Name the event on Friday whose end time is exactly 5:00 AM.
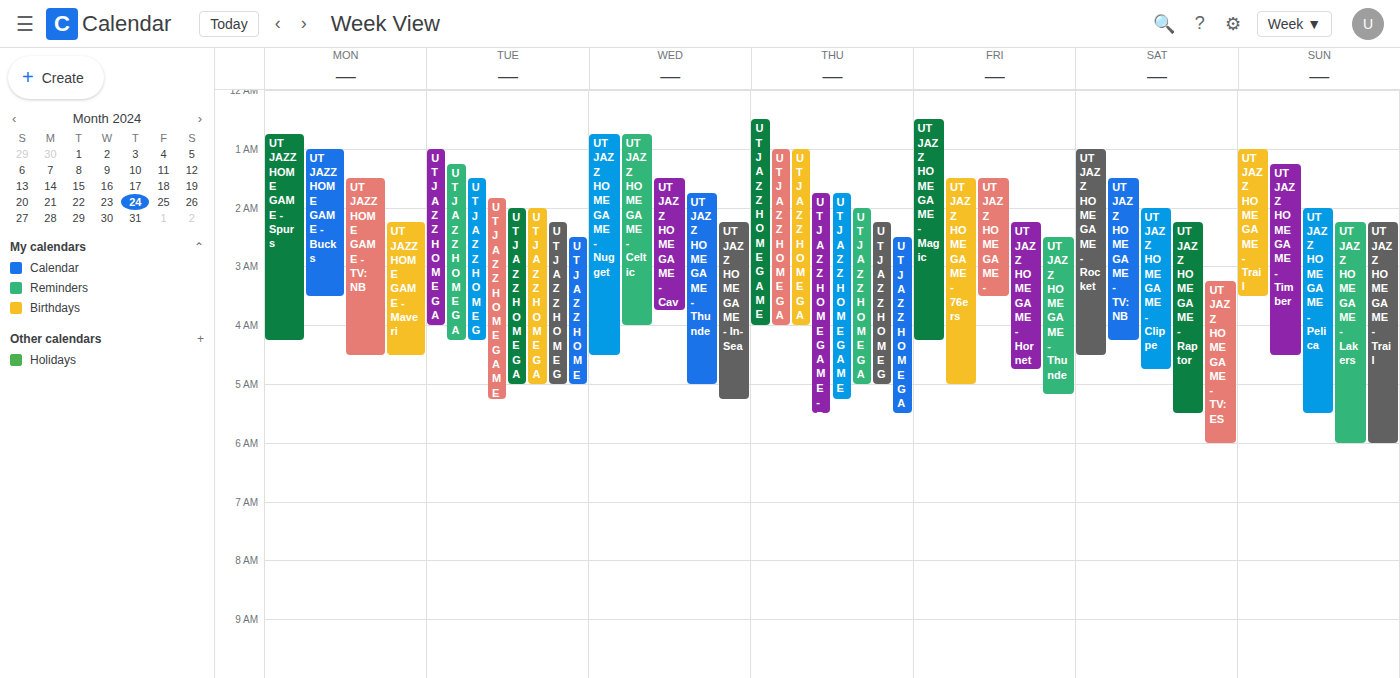
"UT JAZZ HOME GAME - 76ers"